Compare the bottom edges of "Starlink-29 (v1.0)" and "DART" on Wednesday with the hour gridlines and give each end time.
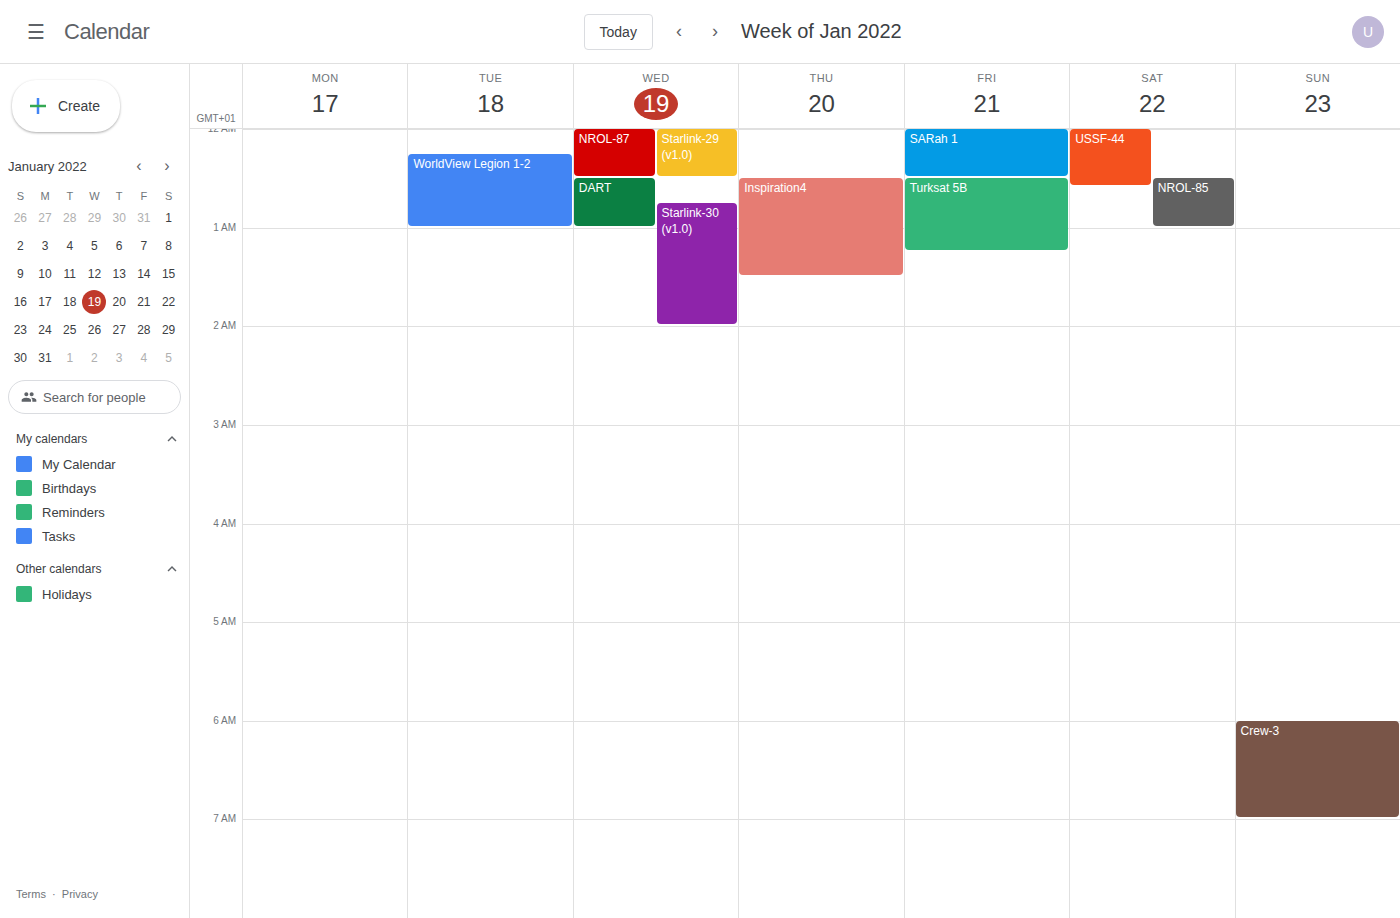
"Starlink-29 (v1.0)": 12:30 AM, halfway between the 12 AM and 1 AM lines. "DART": 1:00 AM, exactly on the 1 AM line.